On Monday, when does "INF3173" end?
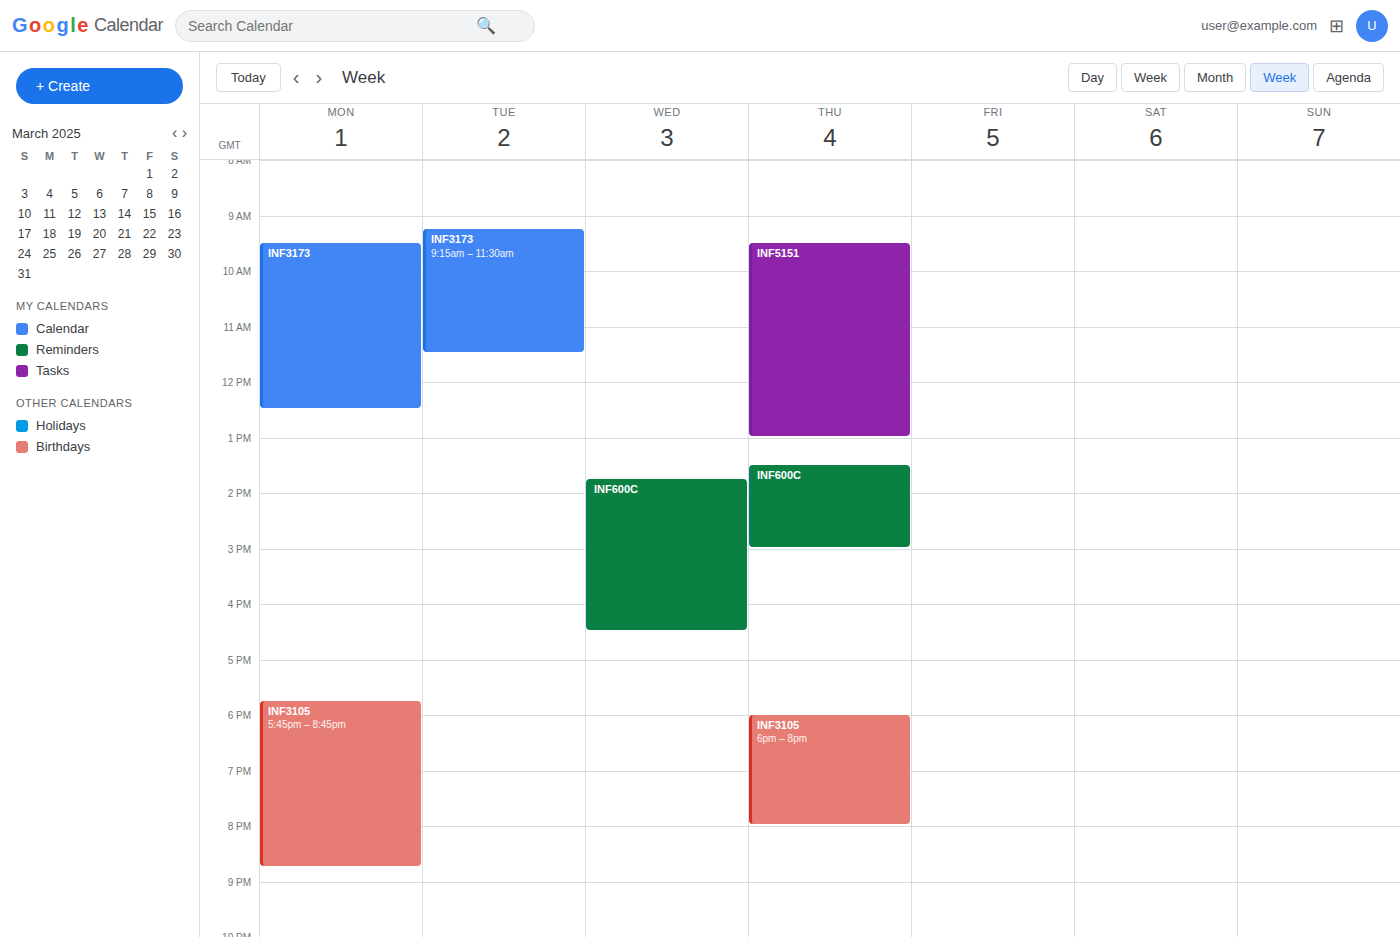
12:30 PM